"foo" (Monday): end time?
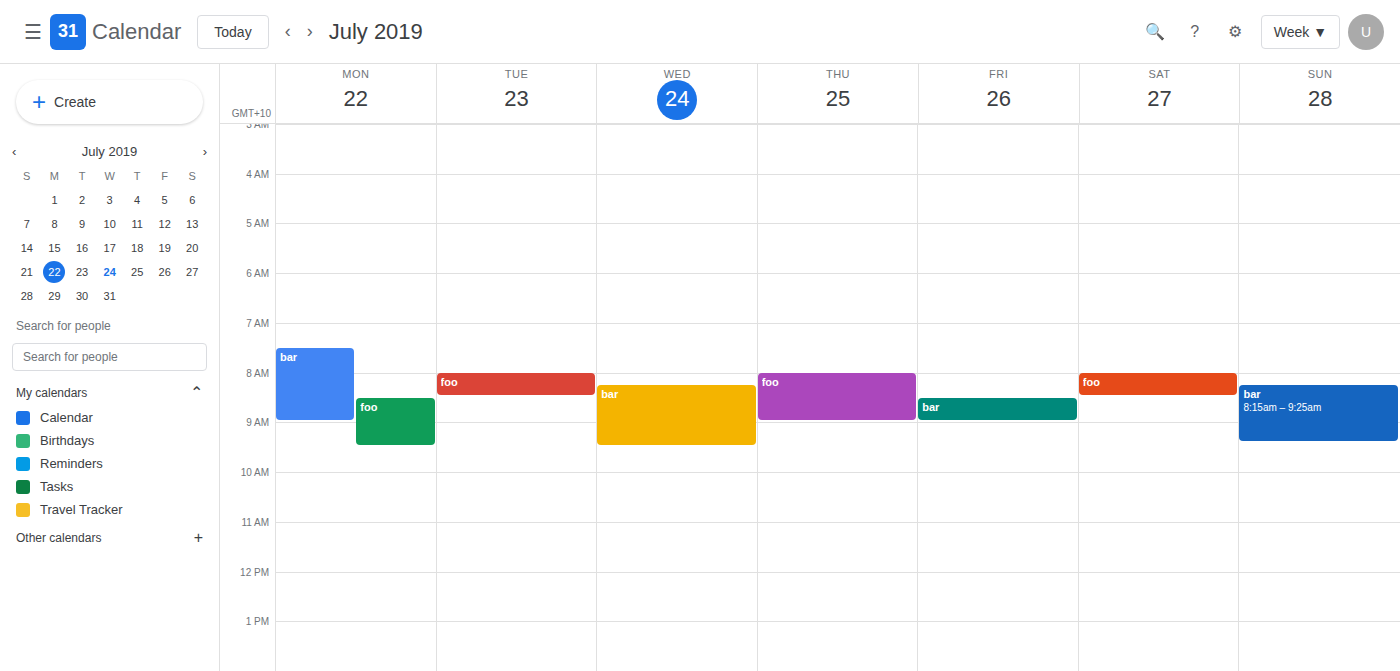
09:30